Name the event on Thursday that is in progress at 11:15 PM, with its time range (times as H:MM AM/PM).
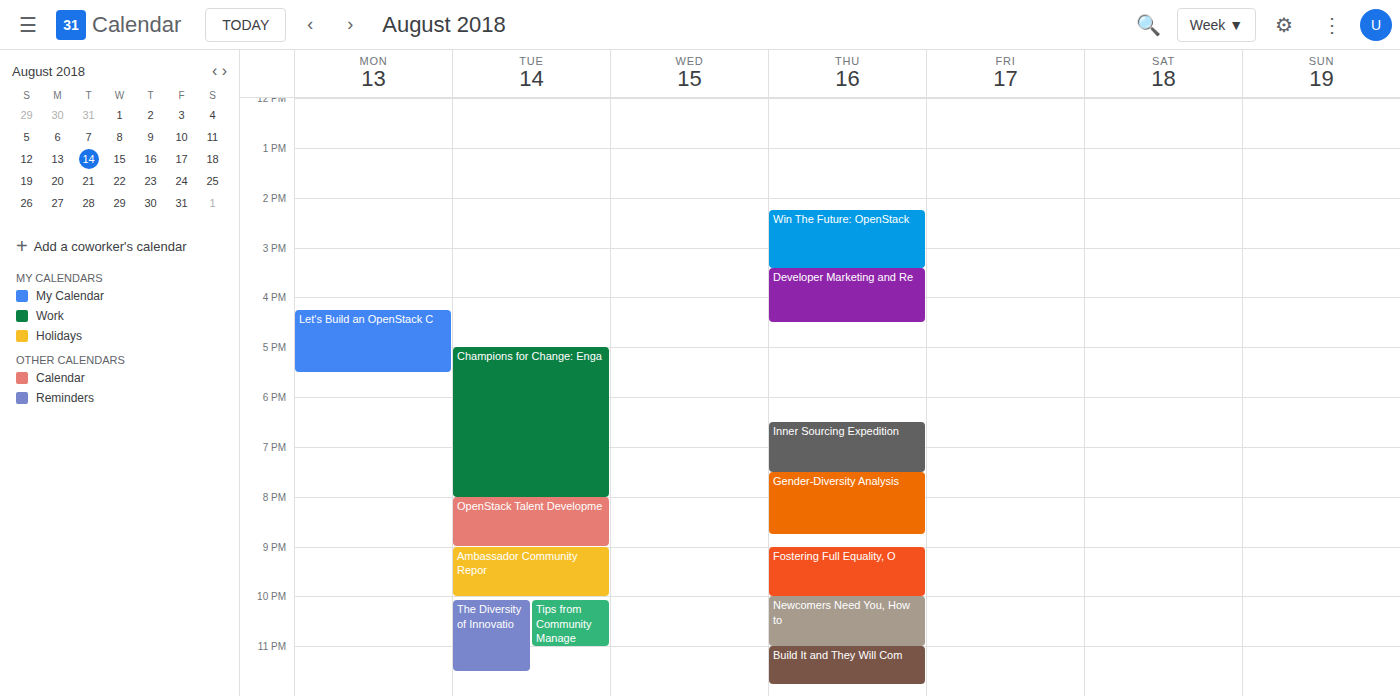
"Build It and They Will Com", 11:00 PM to 11:45 PM